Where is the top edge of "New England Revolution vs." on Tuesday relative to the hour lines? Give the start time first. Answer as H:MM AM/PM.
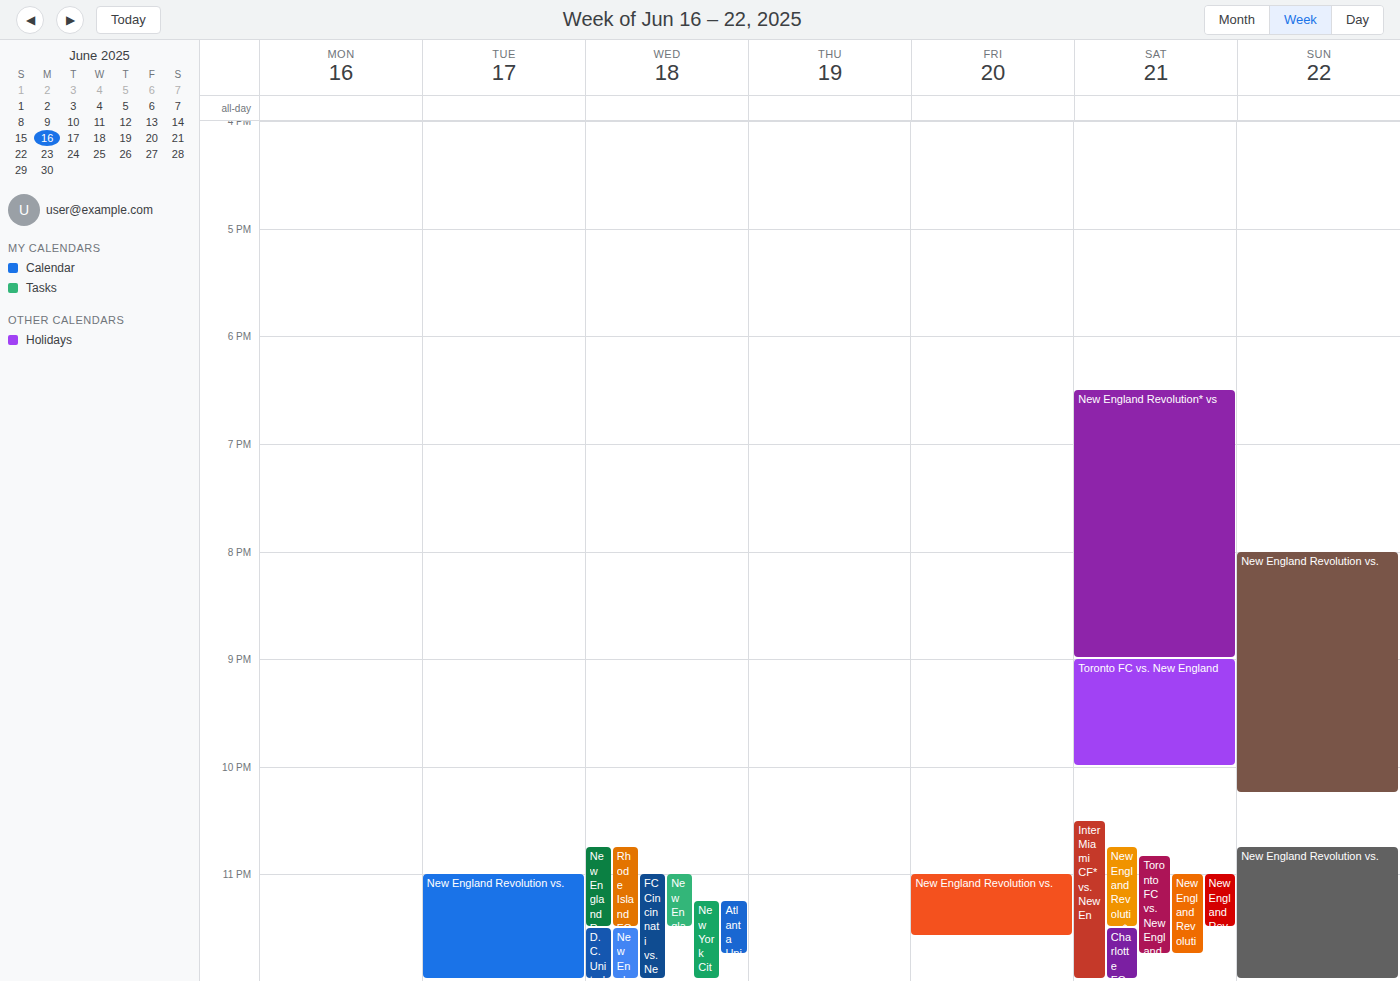
11:00 PM -- exactly on the 11 PM line.